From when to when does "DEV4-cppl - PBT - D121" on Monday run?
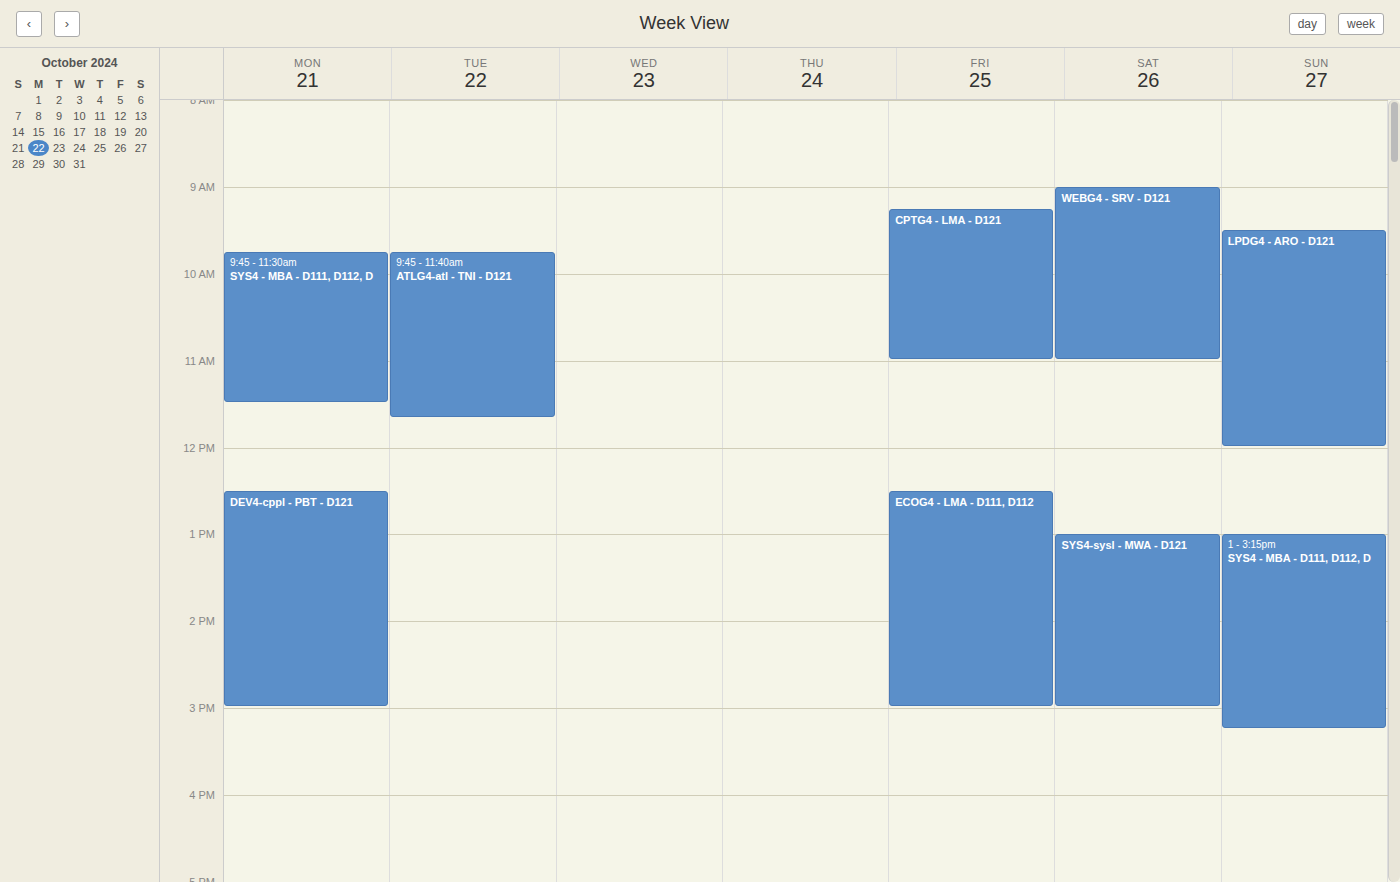
12:30 PM to 3:00 PM